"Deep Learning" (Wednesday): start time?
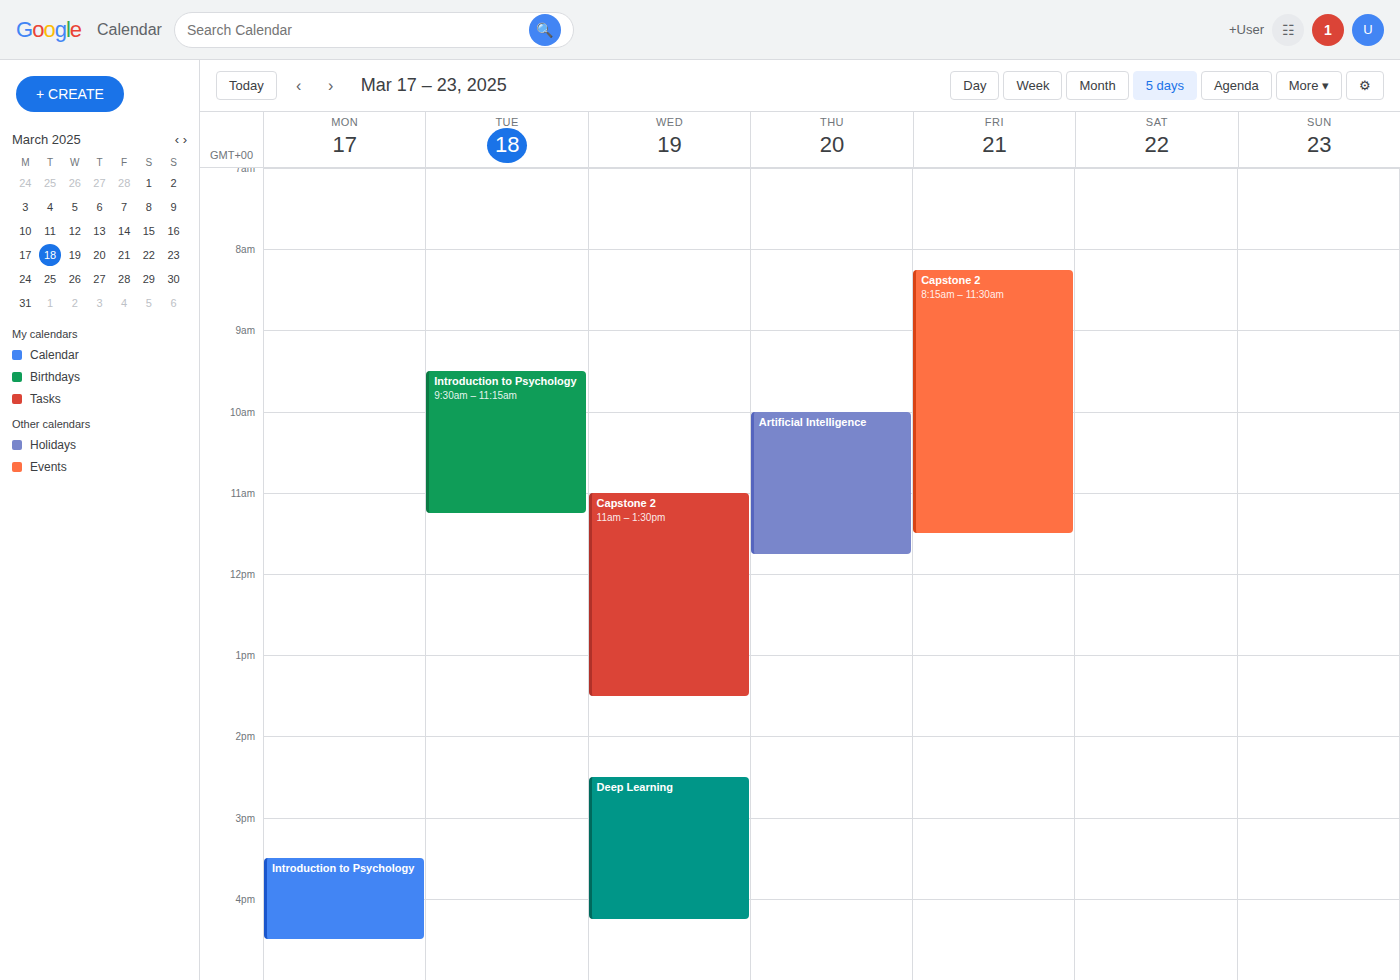
2:30 PM